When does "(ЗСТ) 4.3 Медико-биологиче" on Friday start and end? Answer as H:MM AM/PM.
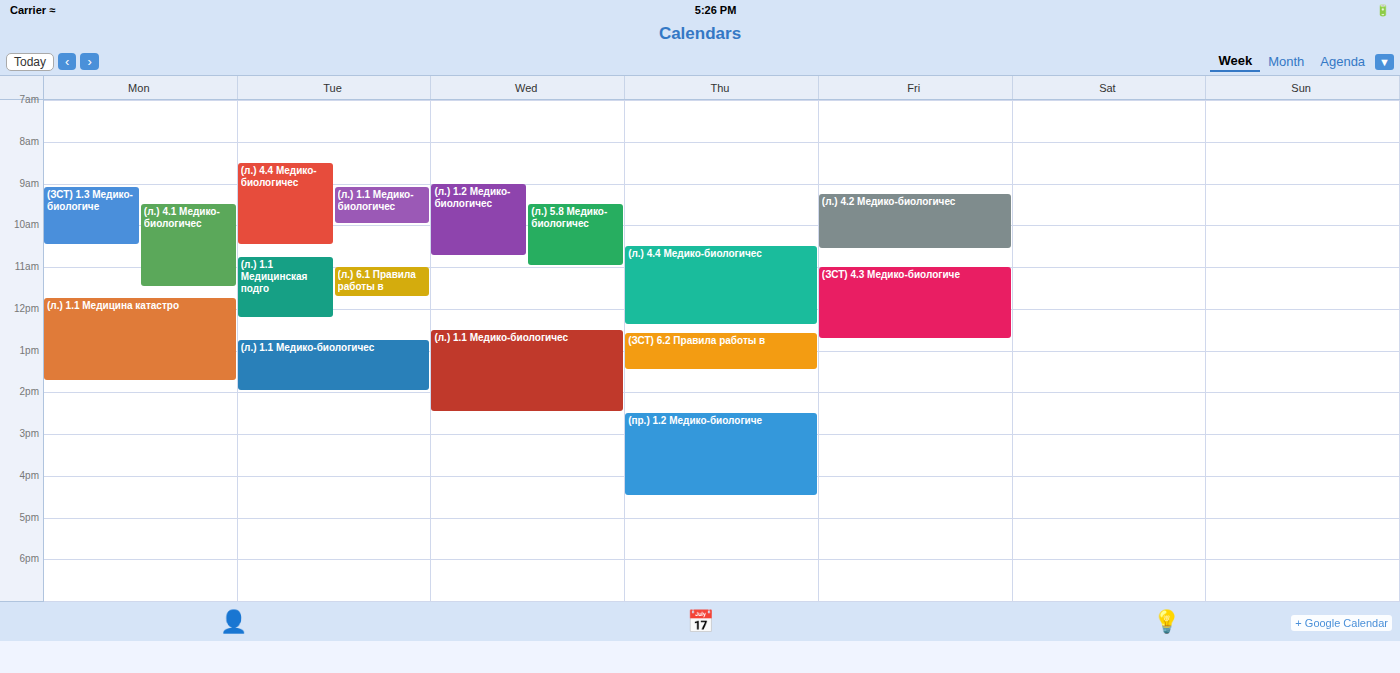
11:00 AM to 12:45 PM